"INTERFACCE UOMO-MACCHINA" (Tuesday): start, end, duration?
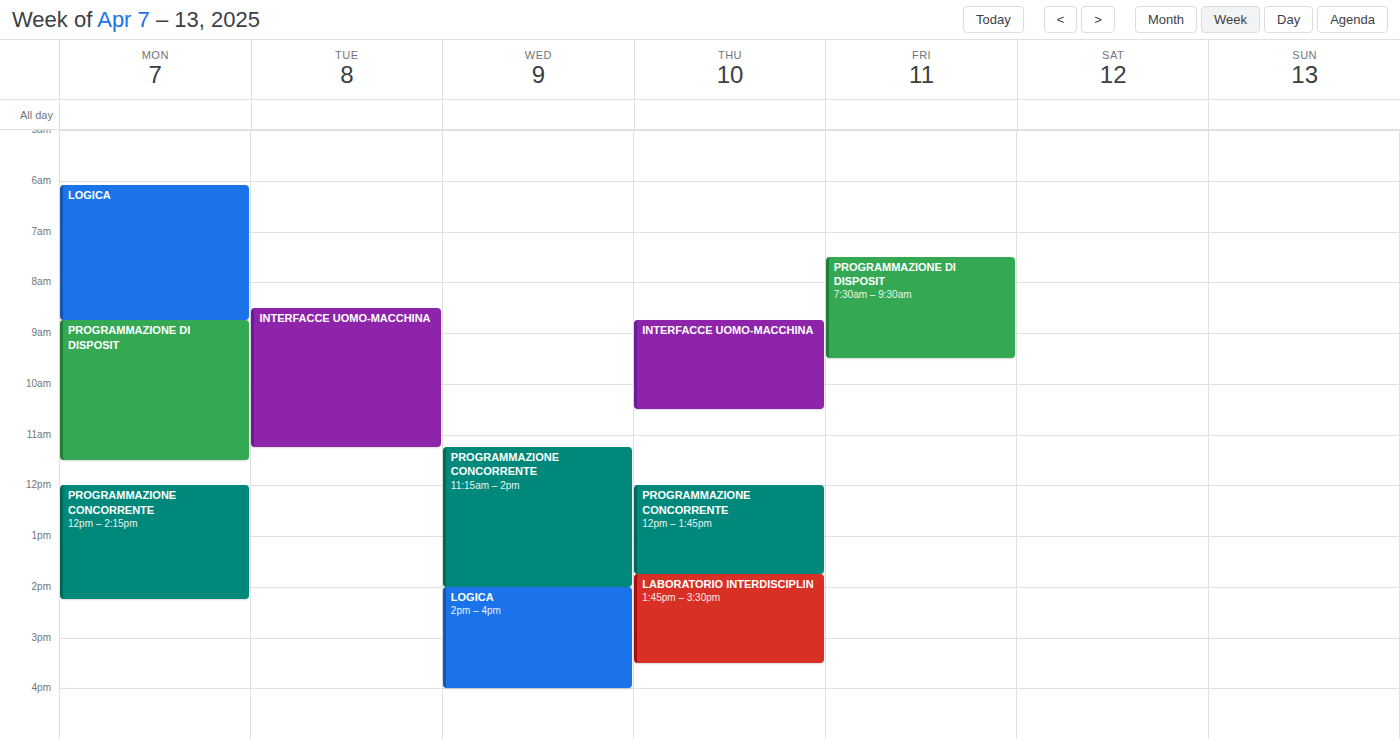
8:30 AM to 11:15 AM, 2 hours 45 minutes